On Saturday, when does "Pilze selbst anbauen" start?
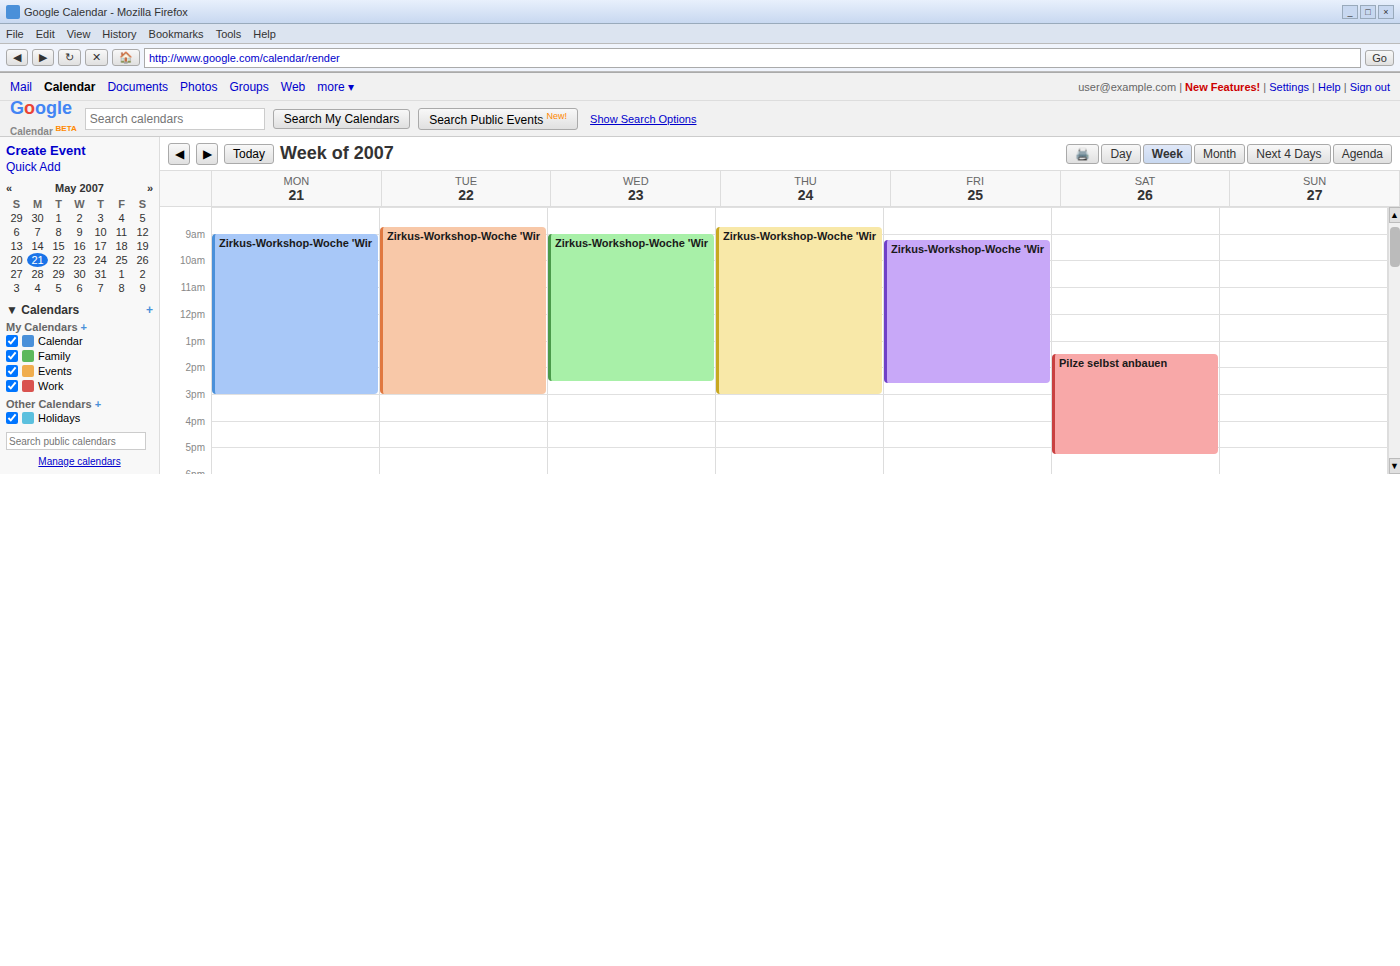
1:30 PM